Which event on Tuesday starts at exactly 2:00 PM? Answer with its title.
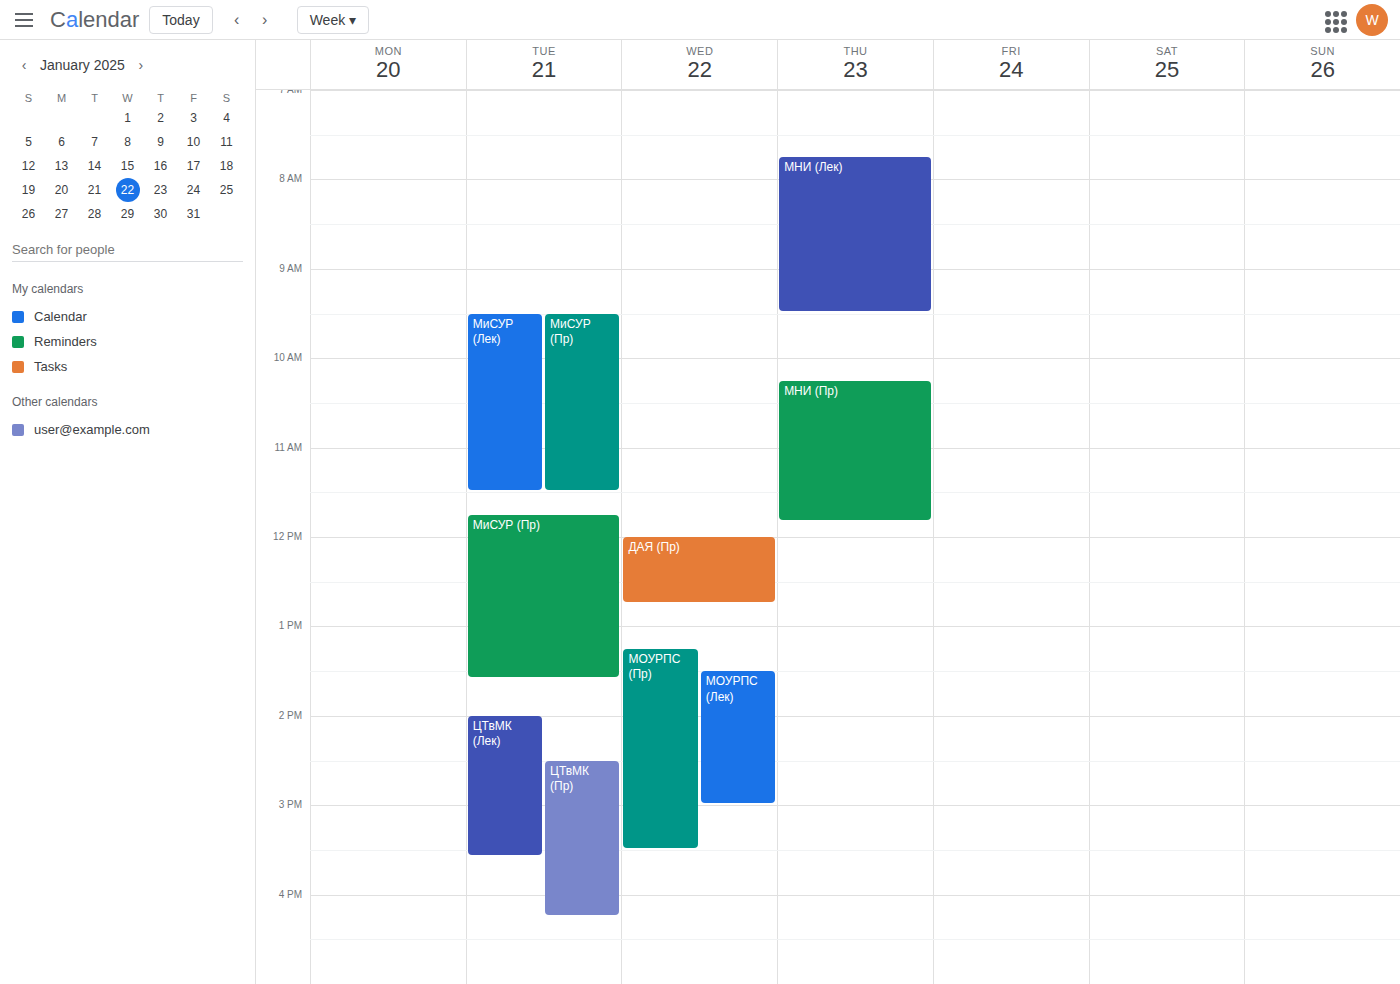
"ЦТвМК (Лек)"